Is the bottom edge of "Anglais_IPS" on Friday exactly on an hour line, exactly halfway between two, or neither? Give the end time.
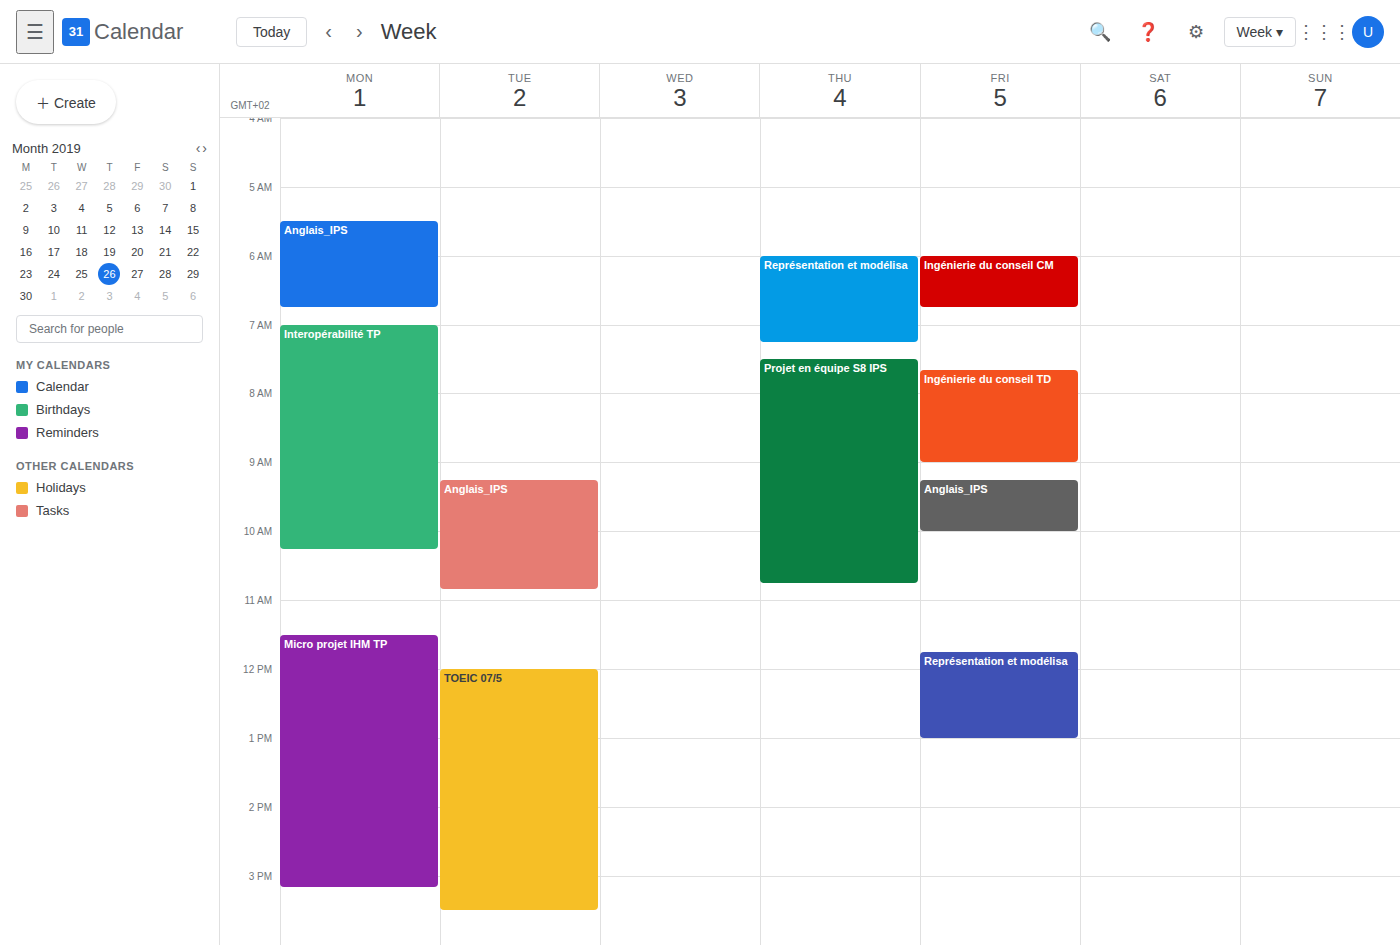
10:00 -- exactly on the 10:00 line.